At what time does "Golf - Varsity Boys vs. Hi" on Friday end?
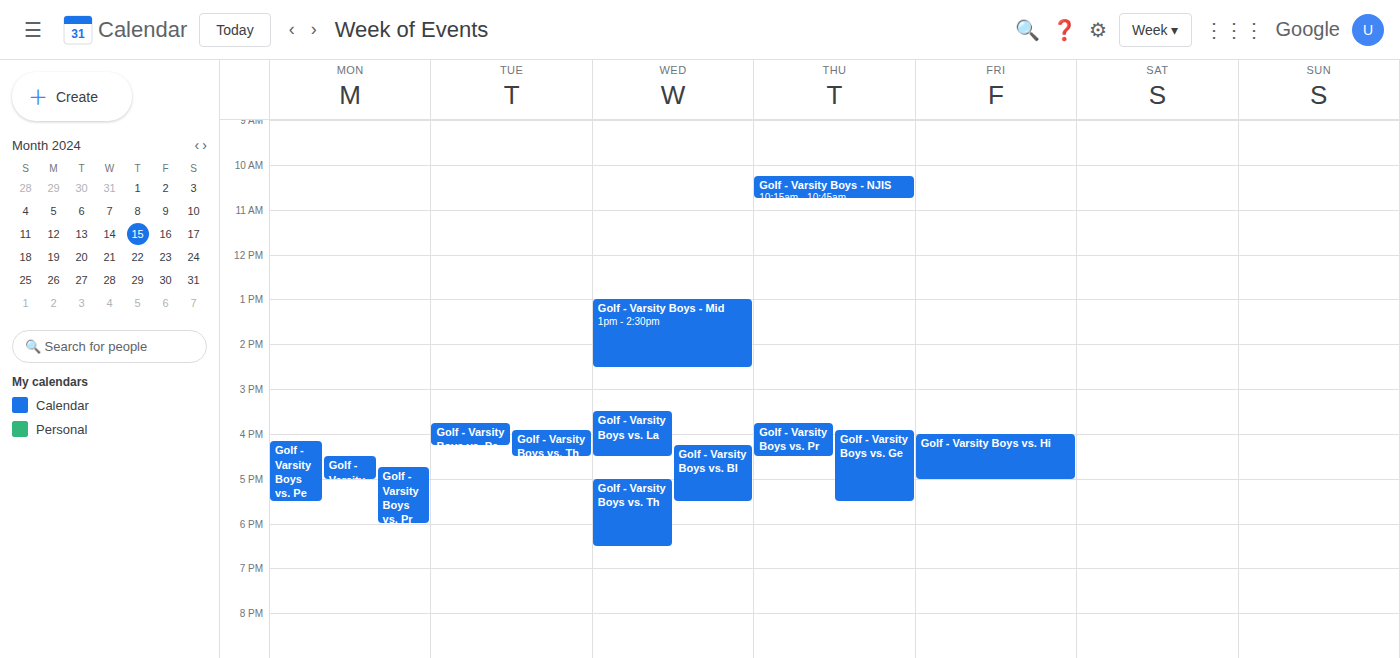
5:00 PM